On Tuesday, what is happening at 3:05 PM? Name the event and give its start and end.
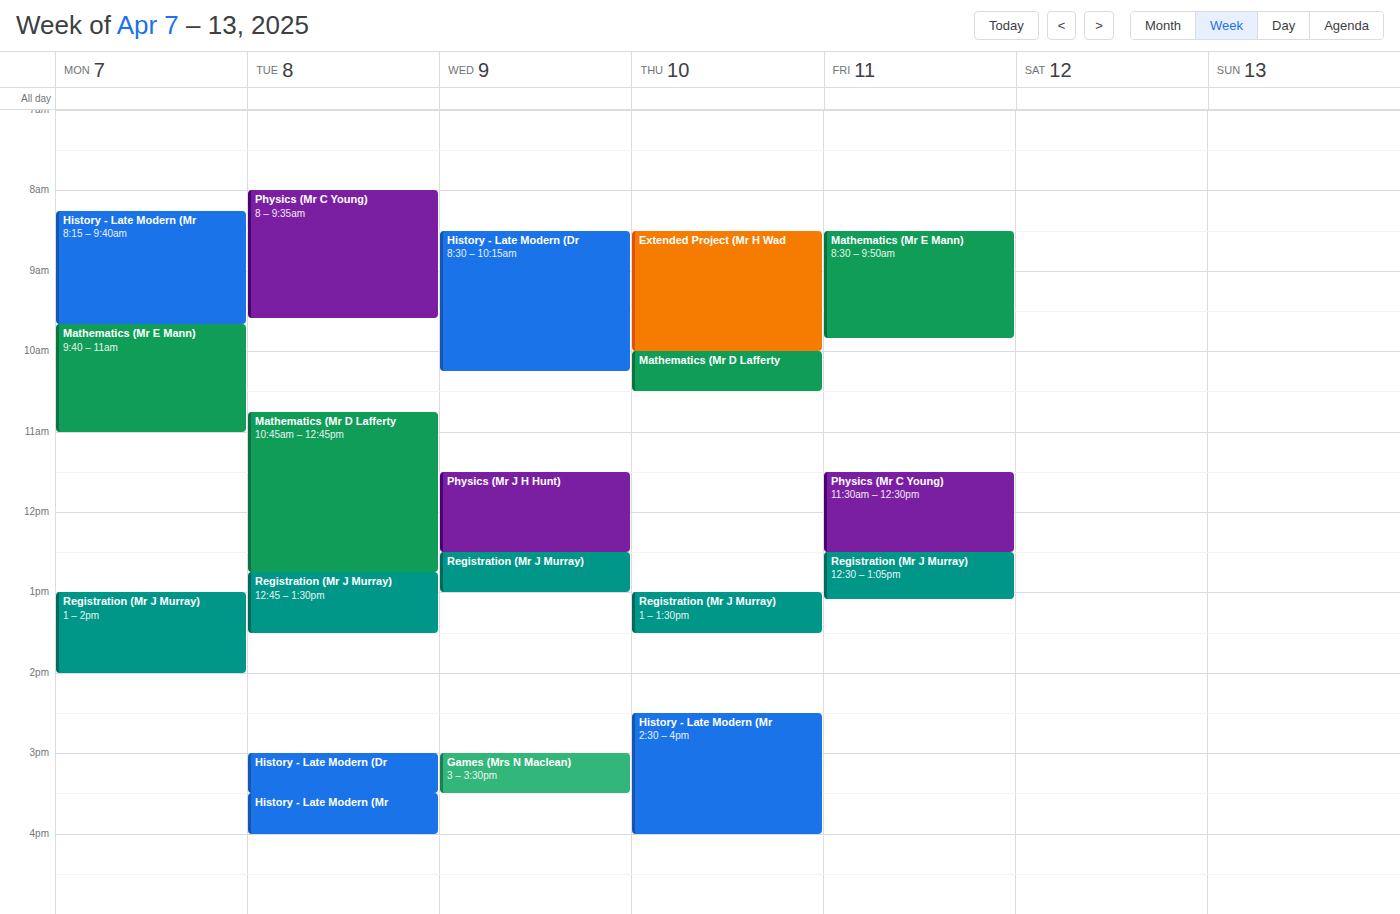
"History - Late Modern (Dr", 3:00 PM to 3:30 PM